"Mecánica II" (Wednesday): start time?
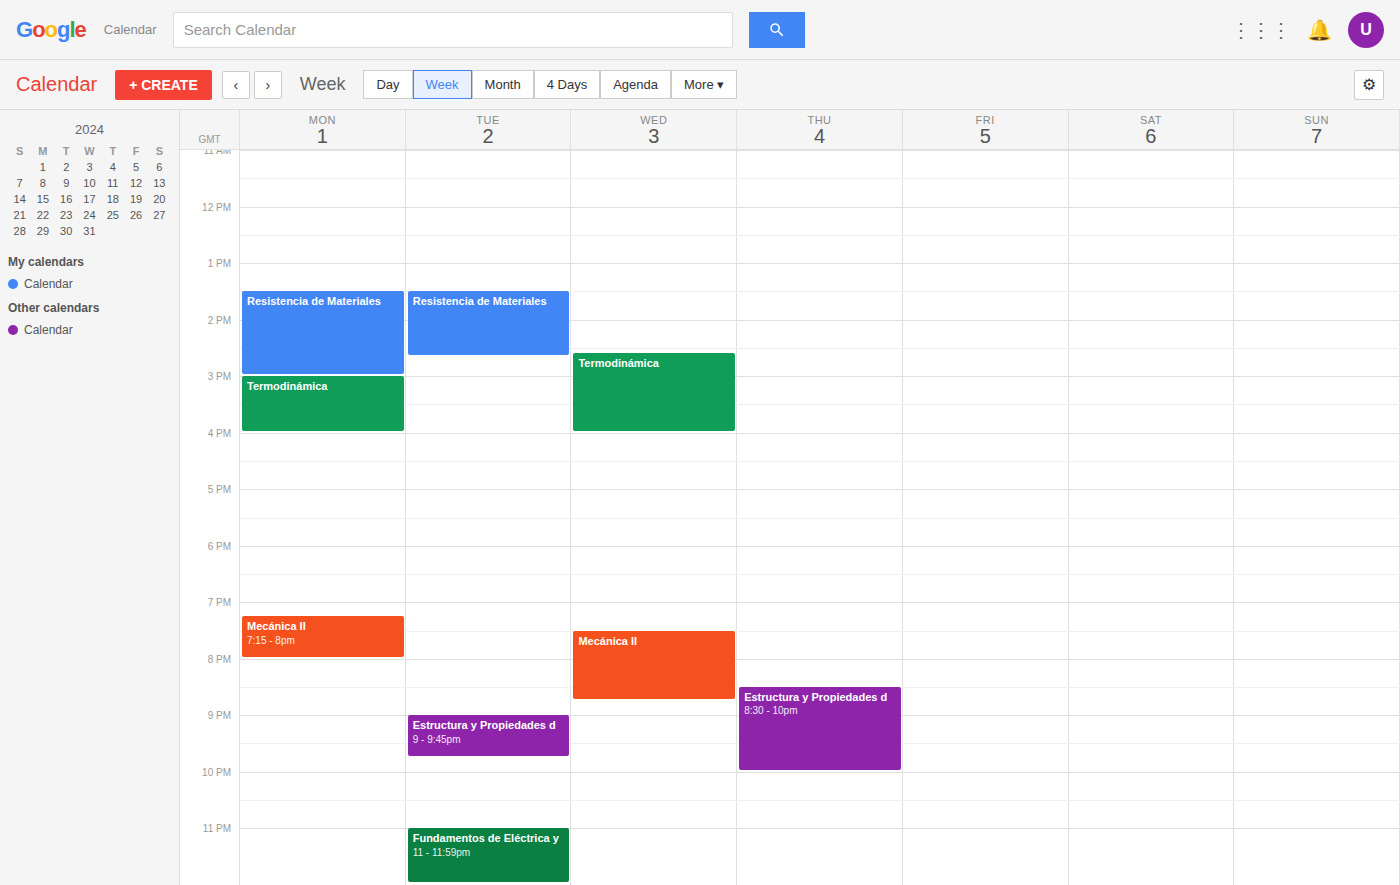
19:30